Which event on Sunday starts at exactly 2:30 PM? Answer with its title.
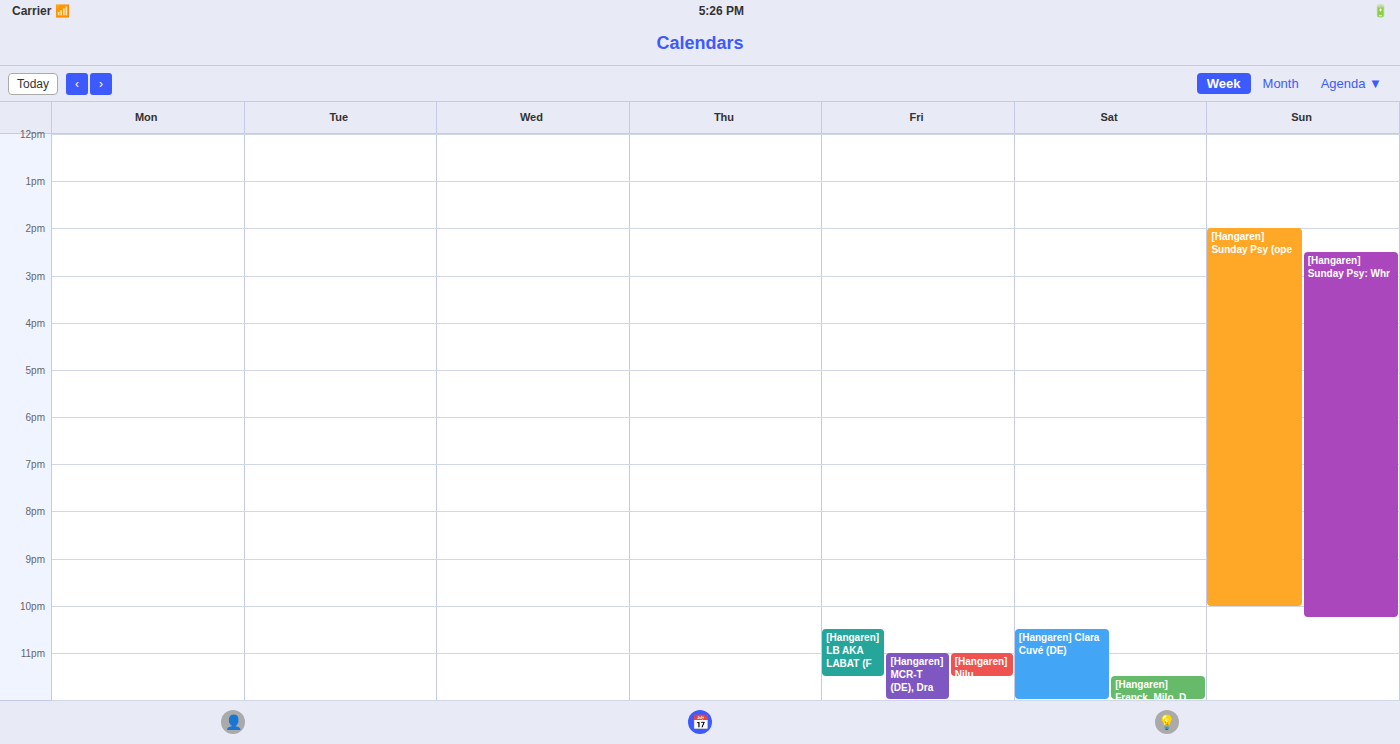
"[Hangaren] Sunday Psy: Whr"